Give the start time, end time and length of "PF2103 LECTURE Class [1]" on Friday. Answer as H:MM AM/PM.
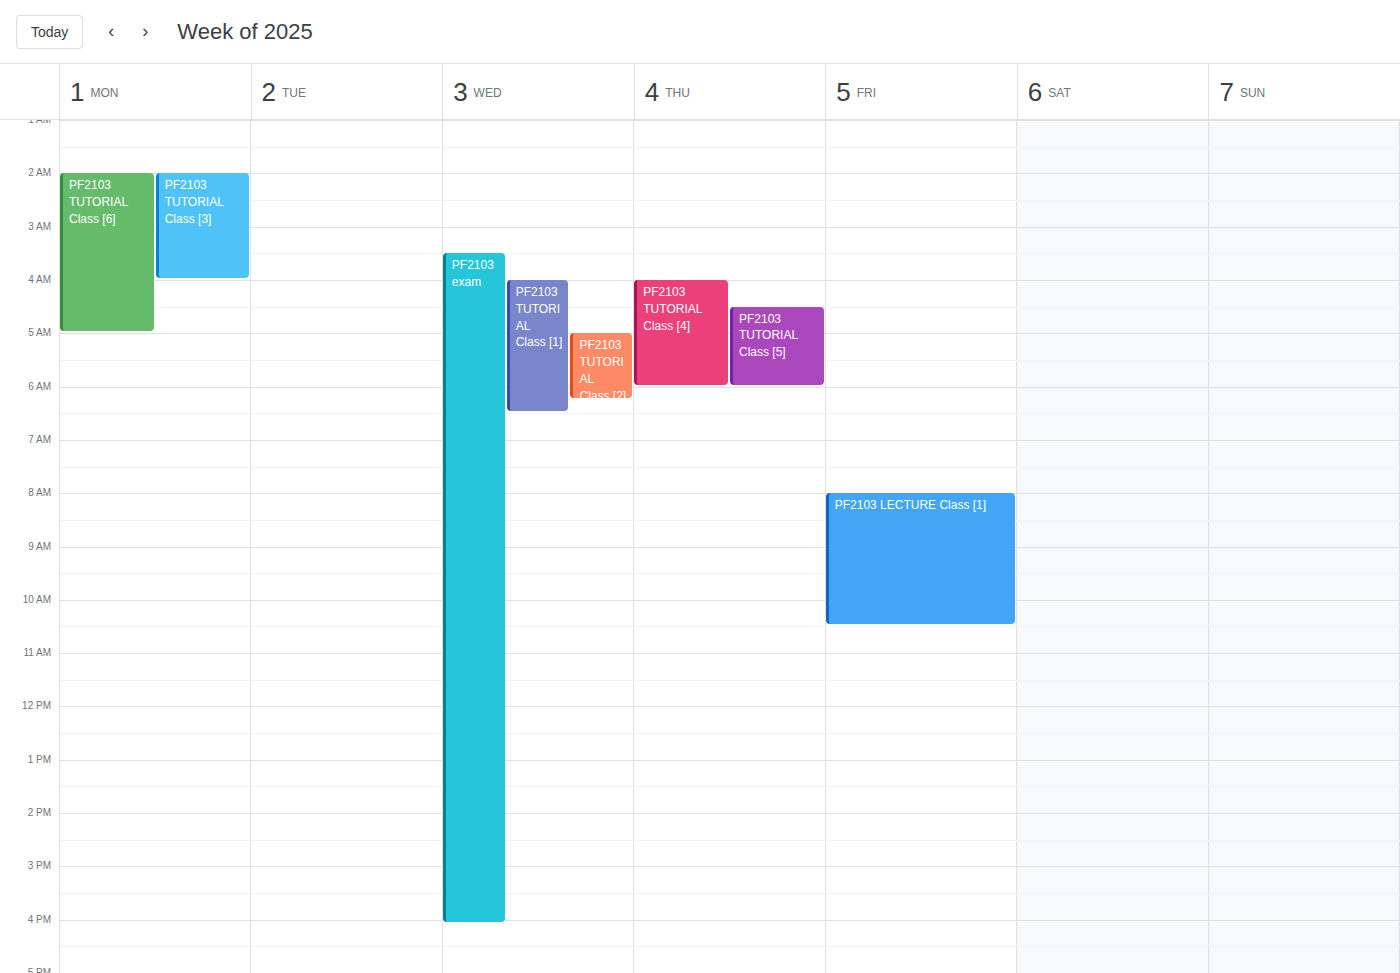
8:00 AM to 10:30 AM, 2 hours 30 minutes